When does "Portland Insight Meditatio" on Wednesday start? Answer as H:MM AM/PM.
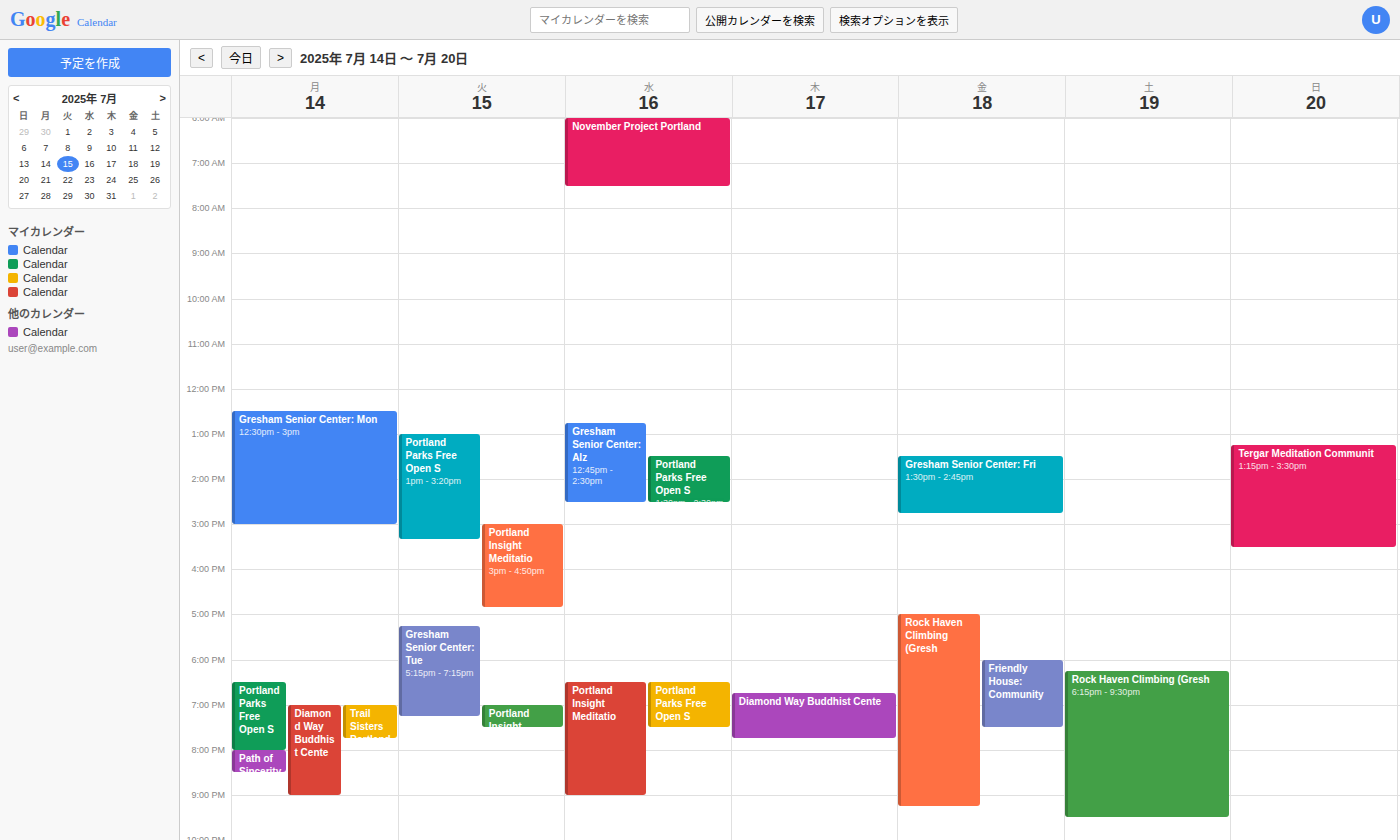
6:30 PM